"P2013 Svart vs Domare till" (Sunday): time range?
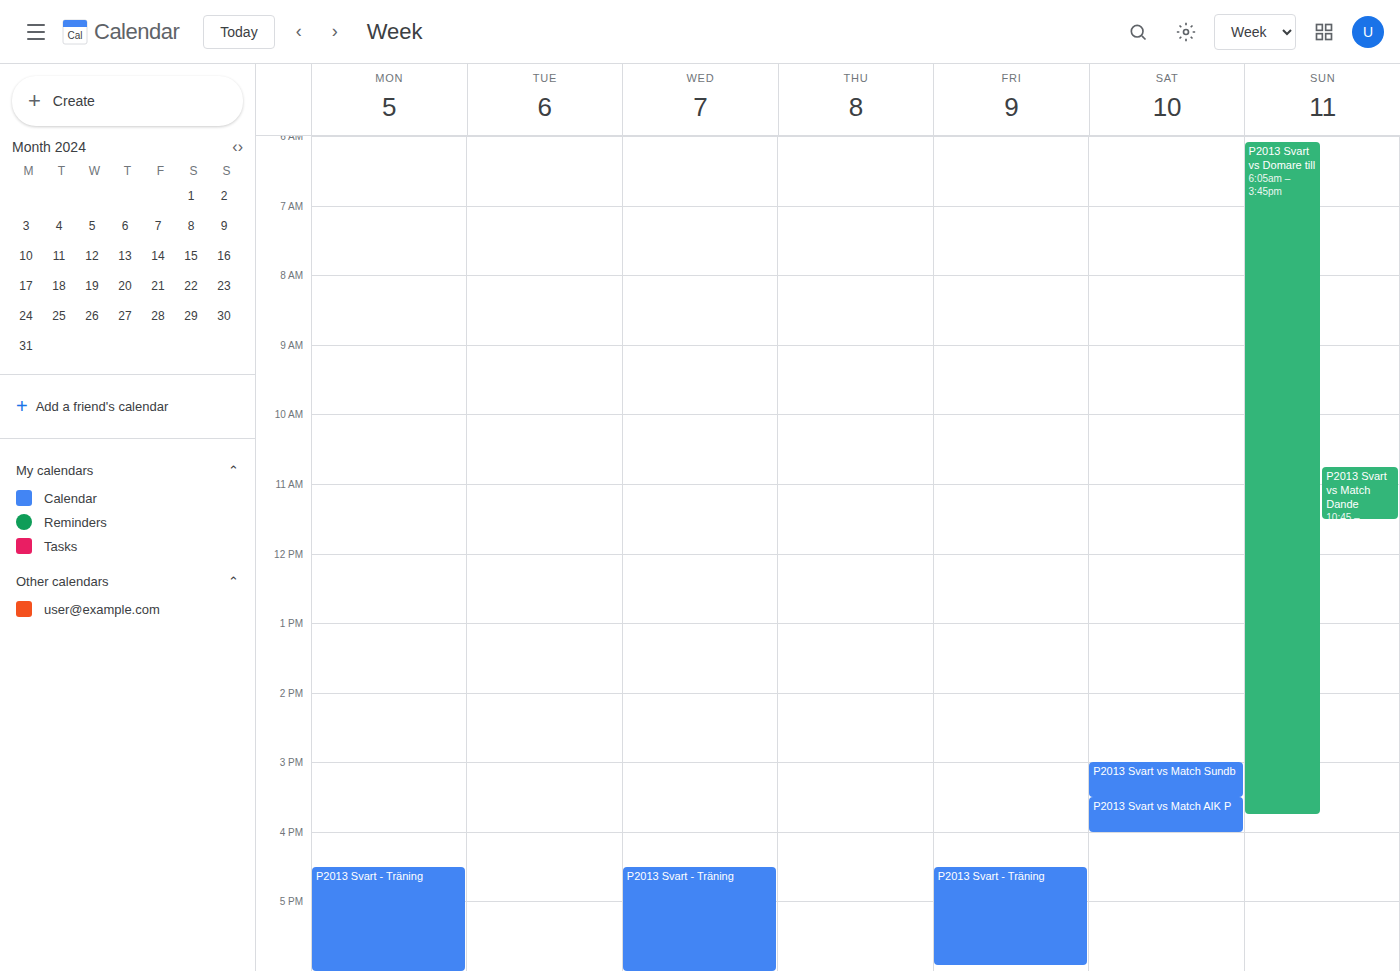
6:05 AM to 3:45 PM